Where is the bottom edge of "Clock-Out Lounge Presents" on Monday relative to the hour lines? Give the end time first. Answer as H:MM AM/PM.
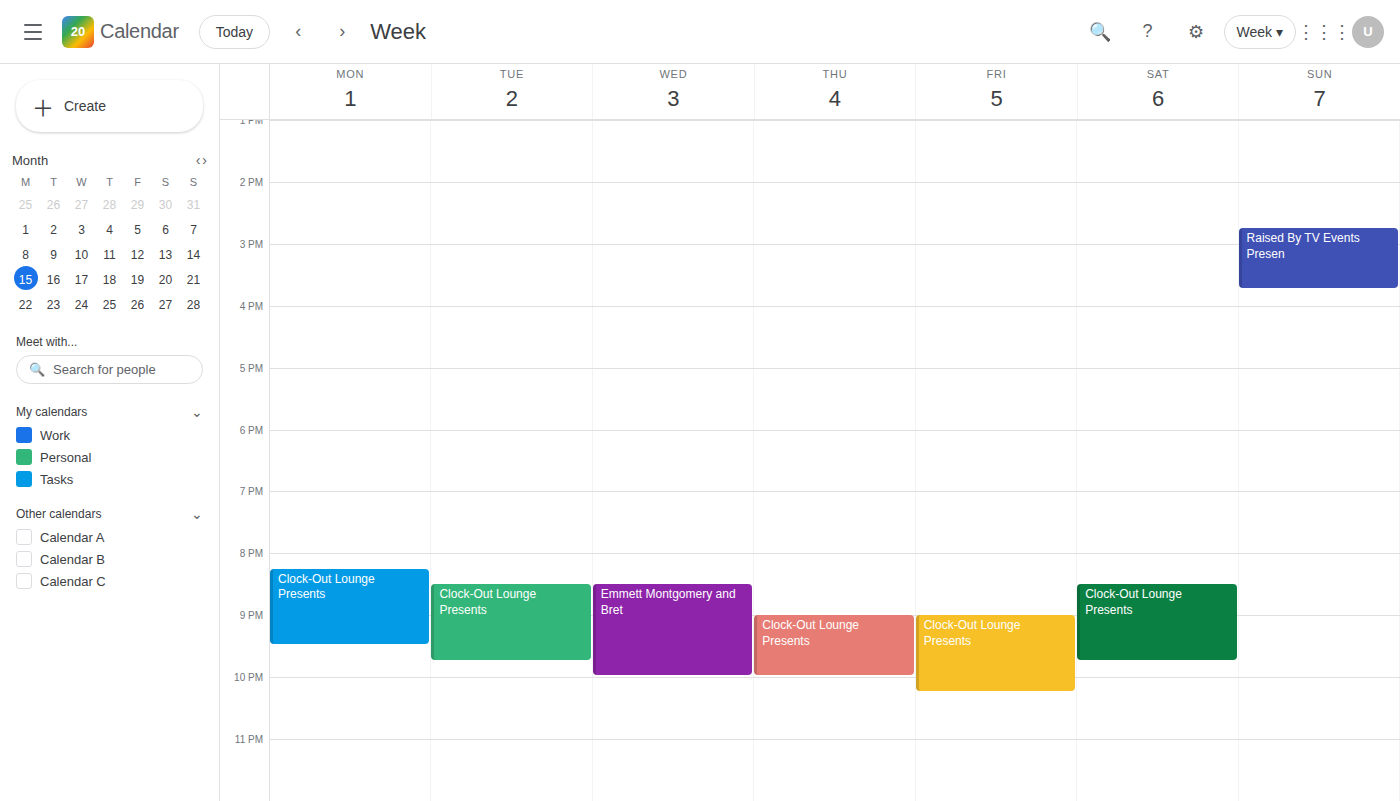
9:30 PM -- halfway between the 9 PM and 10 PM lines.